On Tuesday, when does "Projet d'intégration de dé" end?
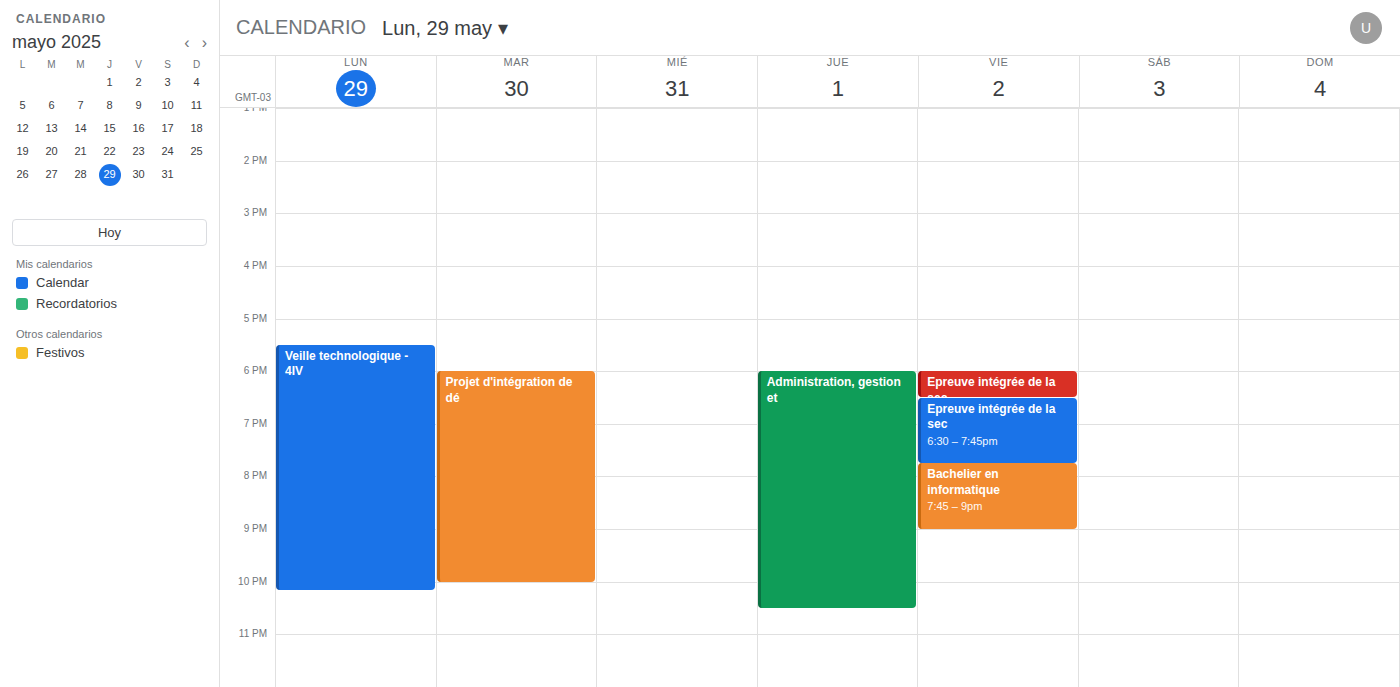
10:00 PM